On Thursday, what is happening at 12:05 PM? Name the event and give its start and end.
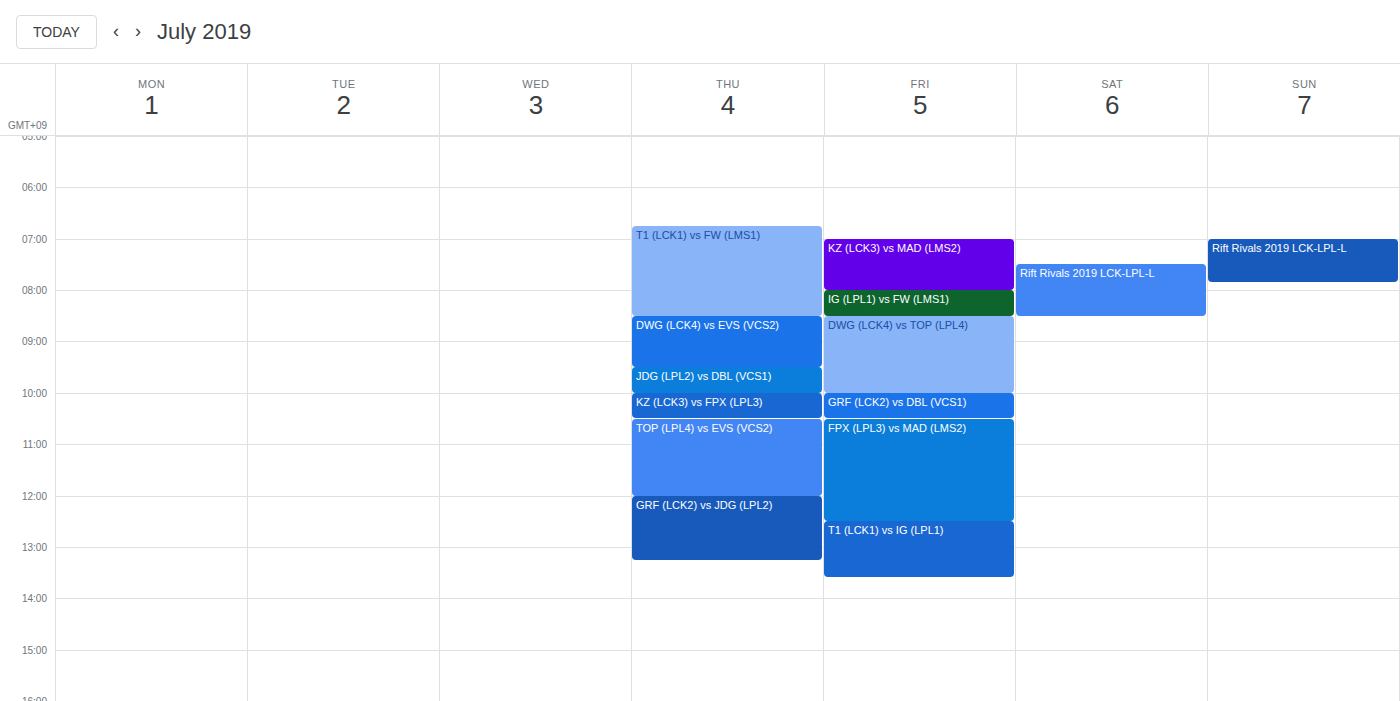
"GRF (LCK2) vs JDG (LPL2)", 12:00 PM to 1:15 PM